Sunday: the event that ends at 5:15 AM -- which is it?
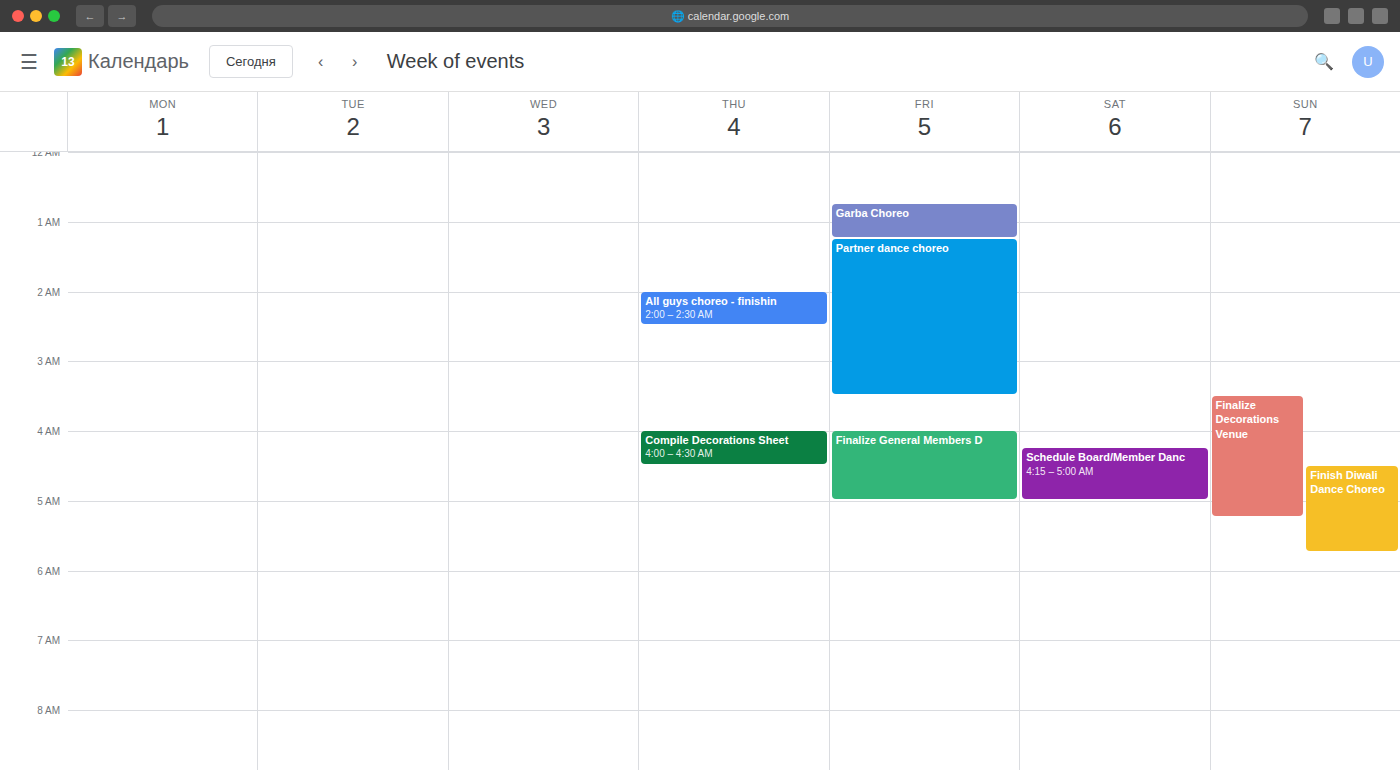
"Finalize Decorations Venue"